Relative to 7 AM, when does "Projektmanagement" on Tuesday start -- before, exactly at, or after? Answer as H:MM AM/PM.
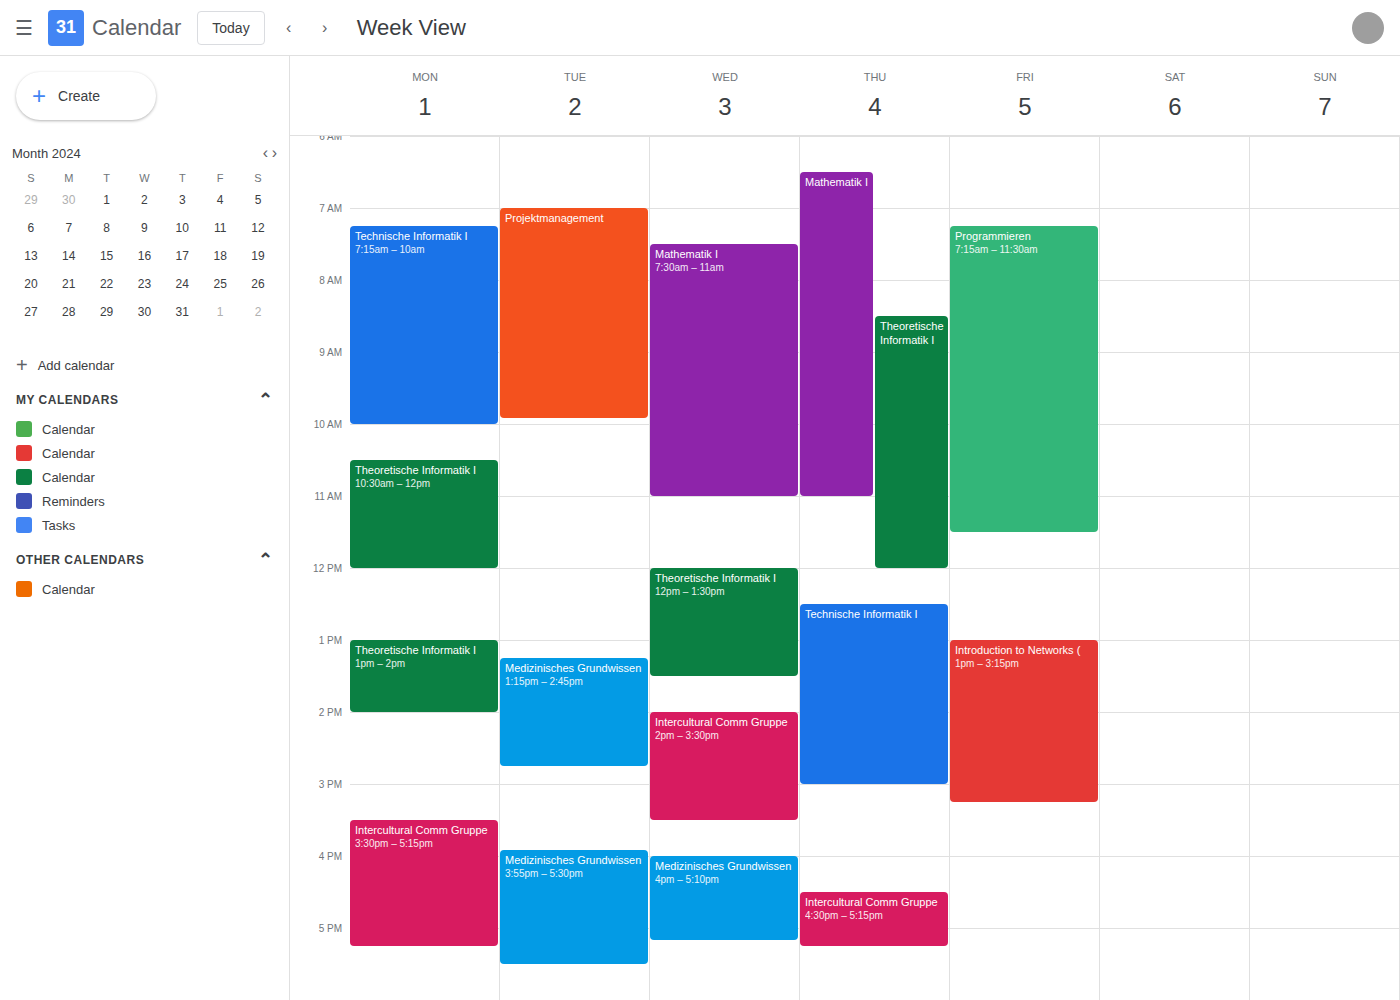
7:00 AM -- exactly at 7 AM, on the 7 AM line.